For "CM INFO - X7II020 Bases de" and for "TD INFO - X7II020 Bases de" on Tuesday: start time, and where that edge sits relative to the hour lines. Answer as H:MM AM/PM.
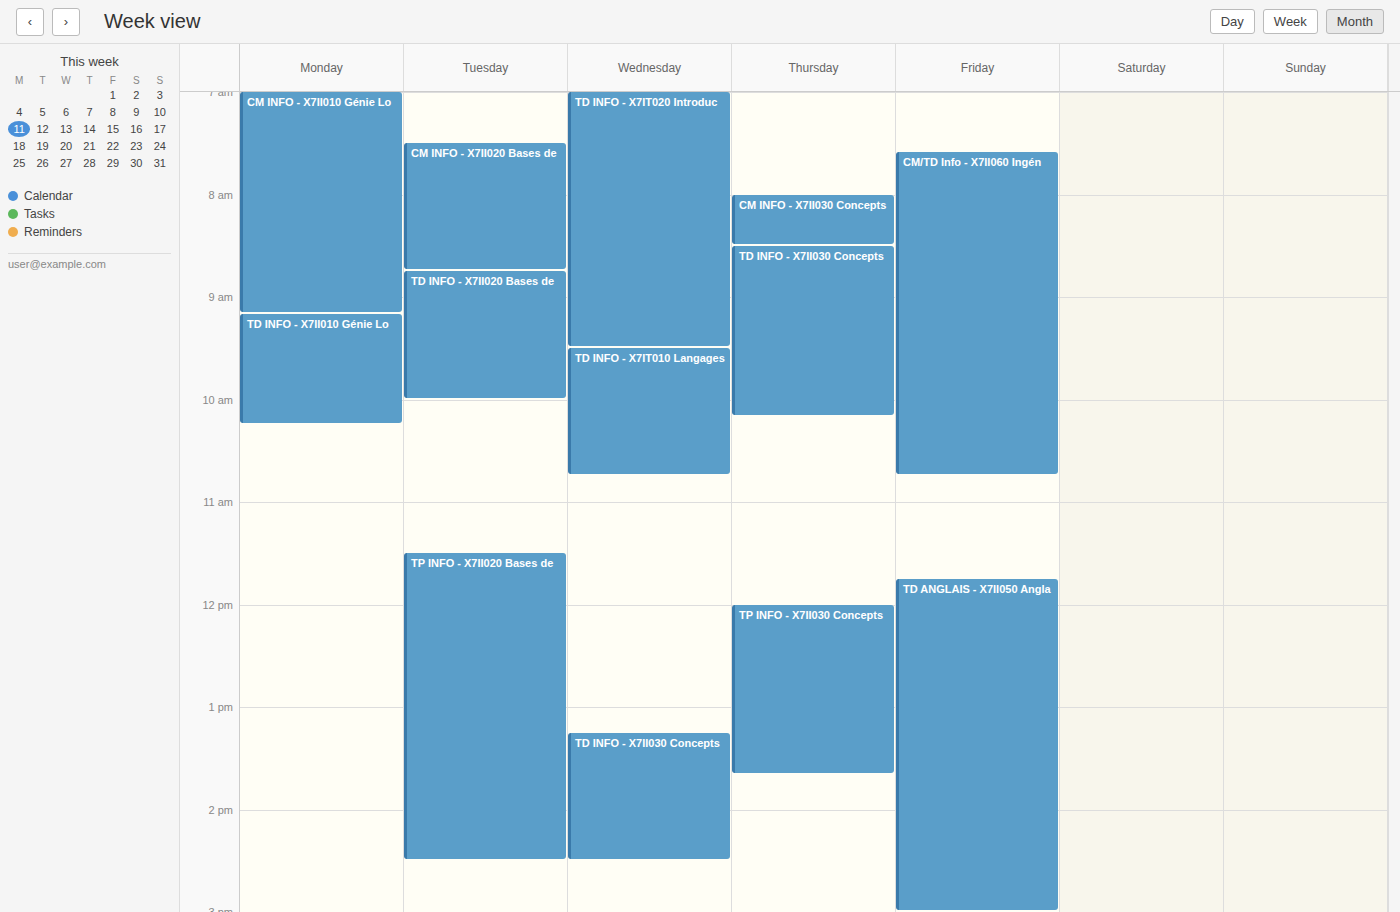
"CM INFO - X7II020 Bases de": 7:30 AM, halfway between the 7 AM and 8 AM lines. "TD INFO - X7II020 Bases de": 8:45 AM, neither: three quarters of the way from the 8 AM line to the 9 AM line.